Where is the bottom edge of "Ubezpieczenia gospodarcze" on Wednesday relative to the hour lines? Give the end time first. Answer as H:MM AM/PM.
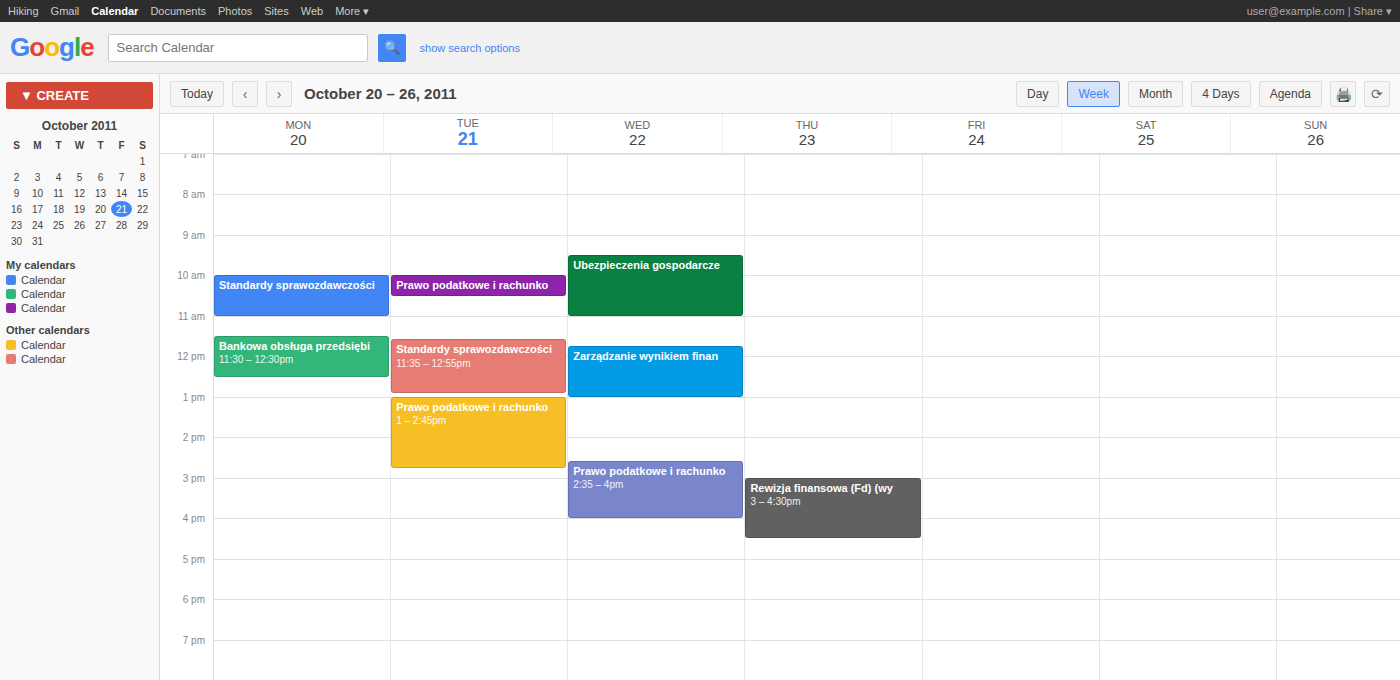
11:00 AM -- exactly on the 11 AM line.